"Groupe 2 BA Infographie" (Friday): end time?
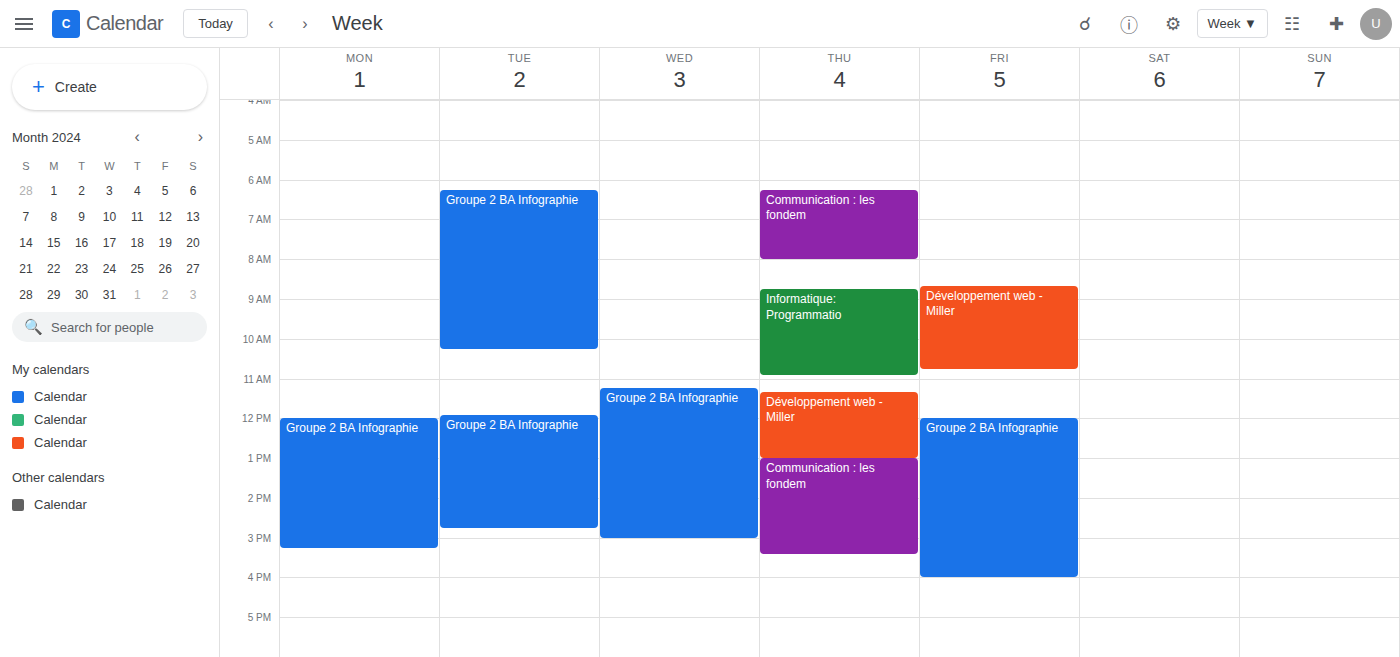
4:00 PM